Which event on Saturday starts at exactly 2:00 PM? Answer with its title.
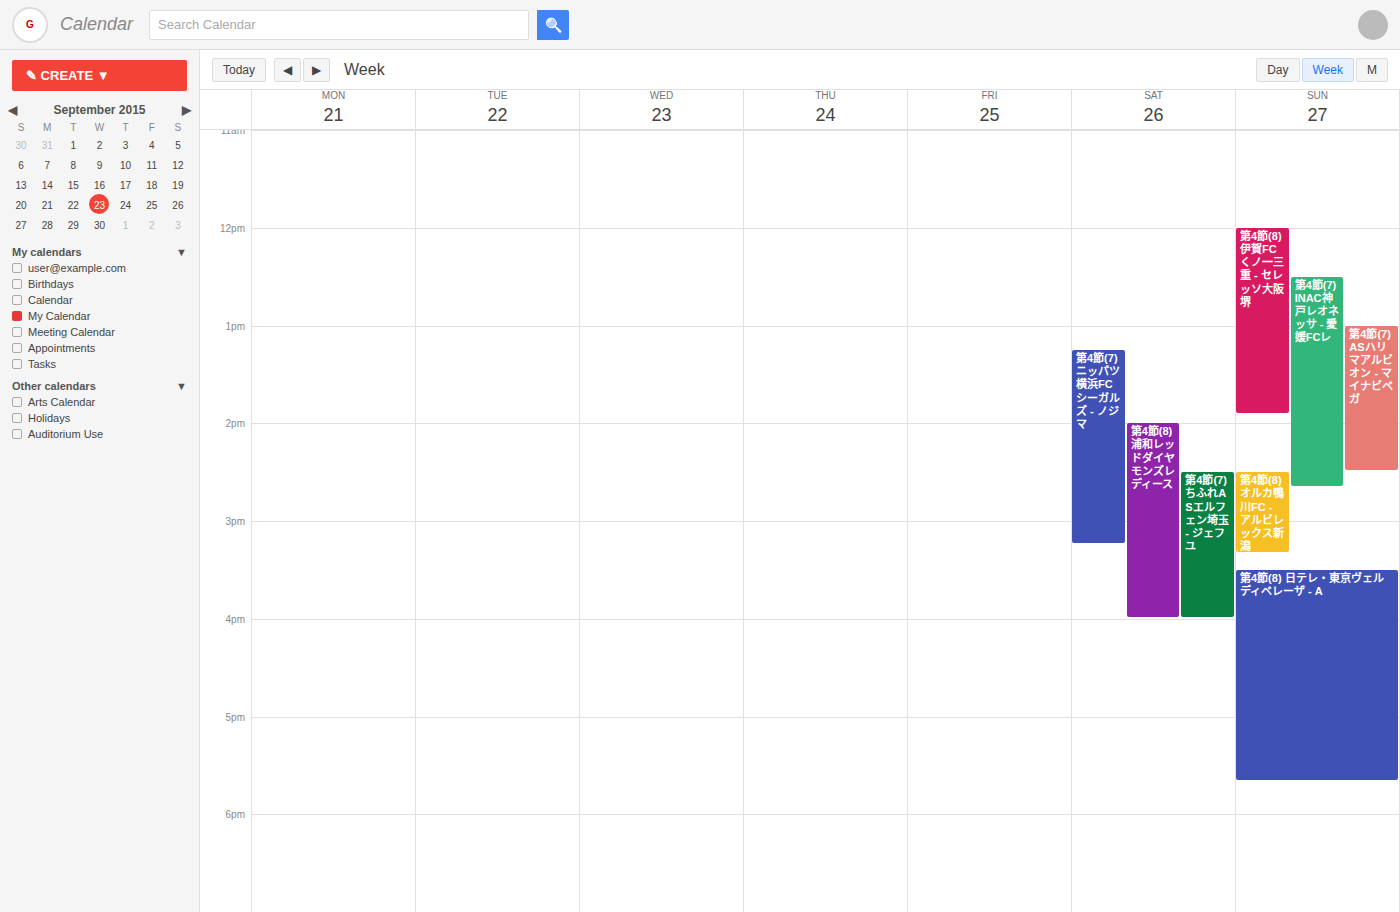
"第4節(8) 浦和レッドダイヤモンズレディース"